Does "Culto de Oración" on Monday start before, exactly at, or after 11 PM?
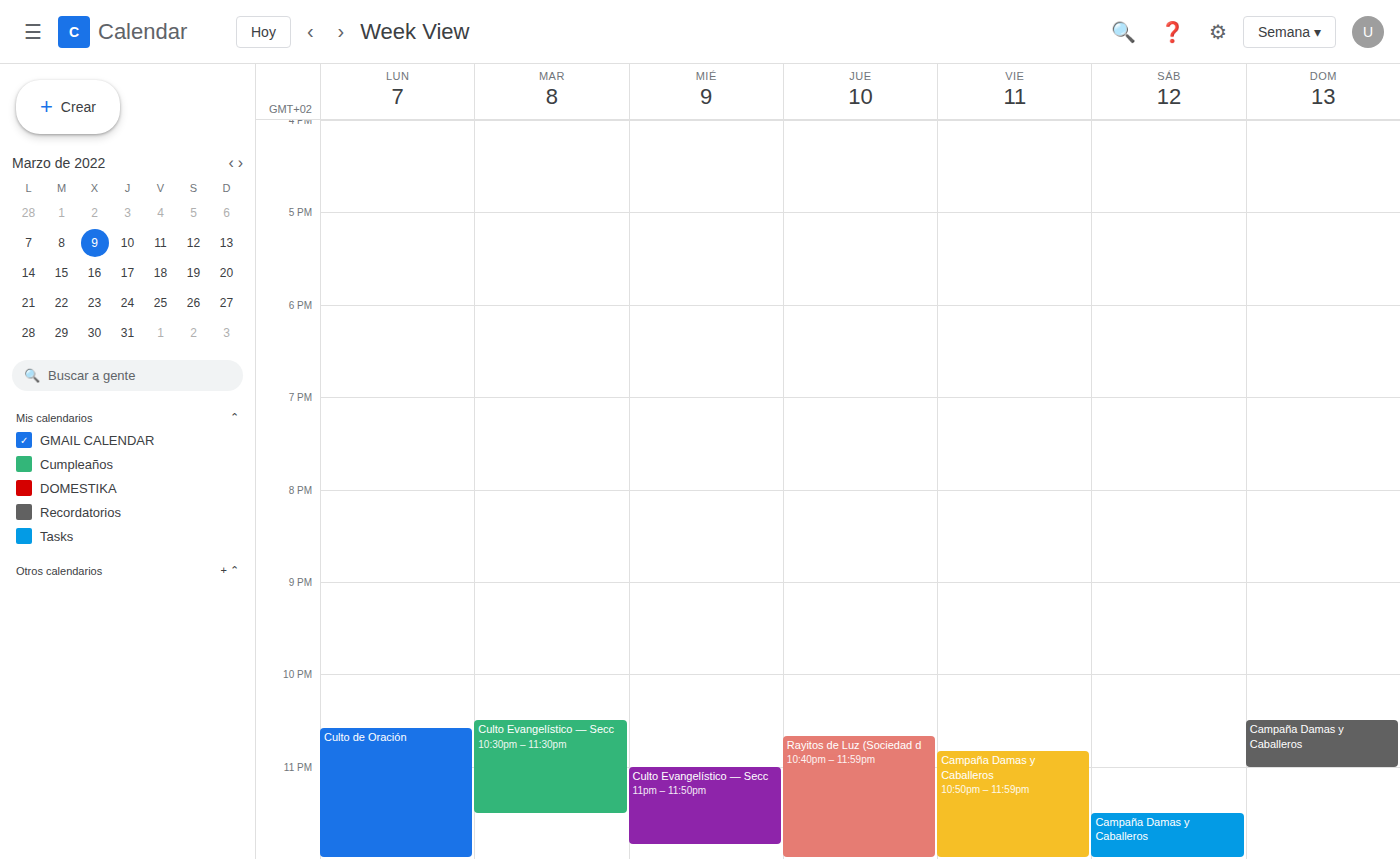
10:35 PM -- before 11 PM, 25 minutes above the 11 PM line.